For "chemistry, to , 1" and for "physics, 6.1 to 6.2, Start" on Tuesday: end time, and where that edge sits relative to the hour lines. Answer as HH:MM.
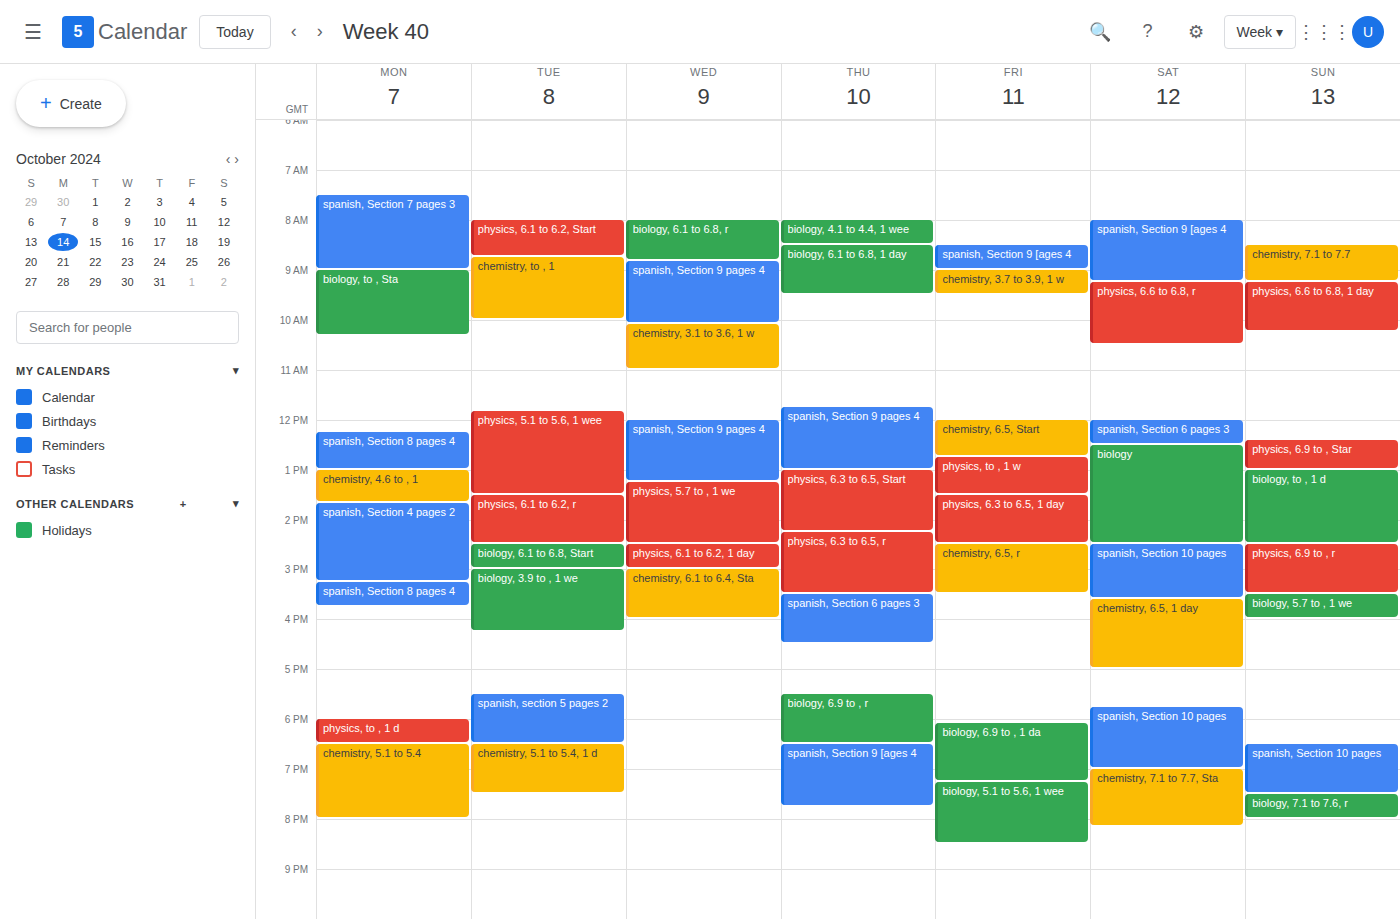
"chemistry, to , 1": 10:00, exactly on the 10:00 line. "physics, 6.1 to 6.2, Start": 08:45, neither: three quarters of the way from the 08:00 line to the 09:00 line.